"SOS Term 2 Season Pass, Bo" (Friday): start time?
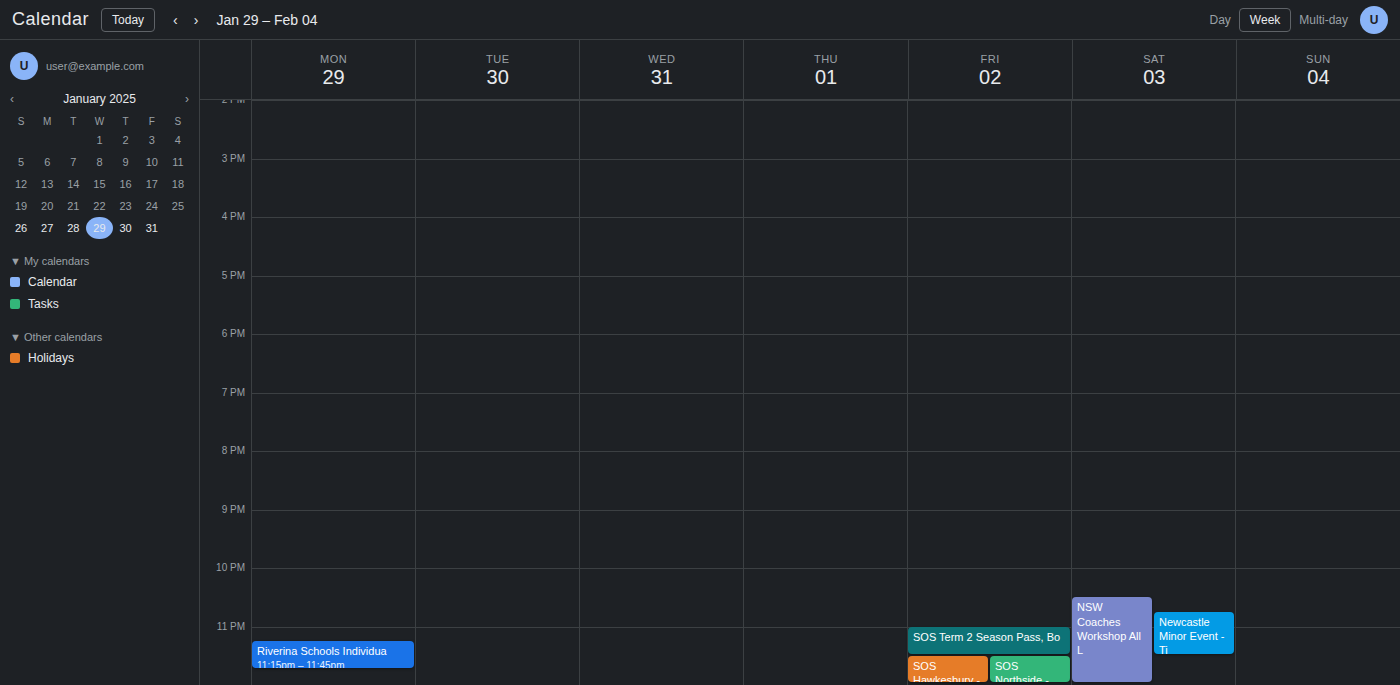
11:00 PM